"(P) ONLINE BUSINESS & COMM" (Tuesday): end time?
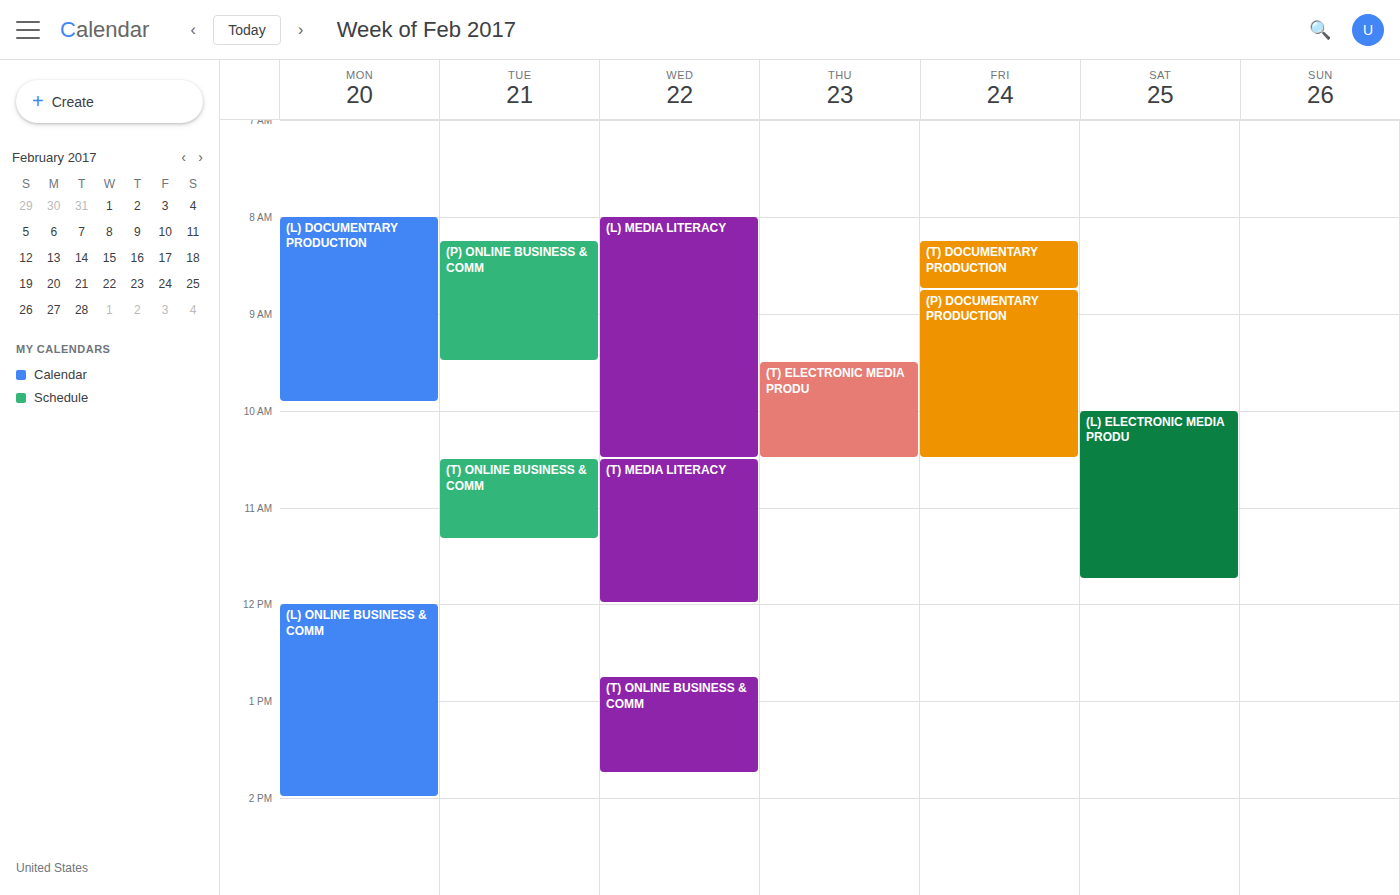
9:30 AM